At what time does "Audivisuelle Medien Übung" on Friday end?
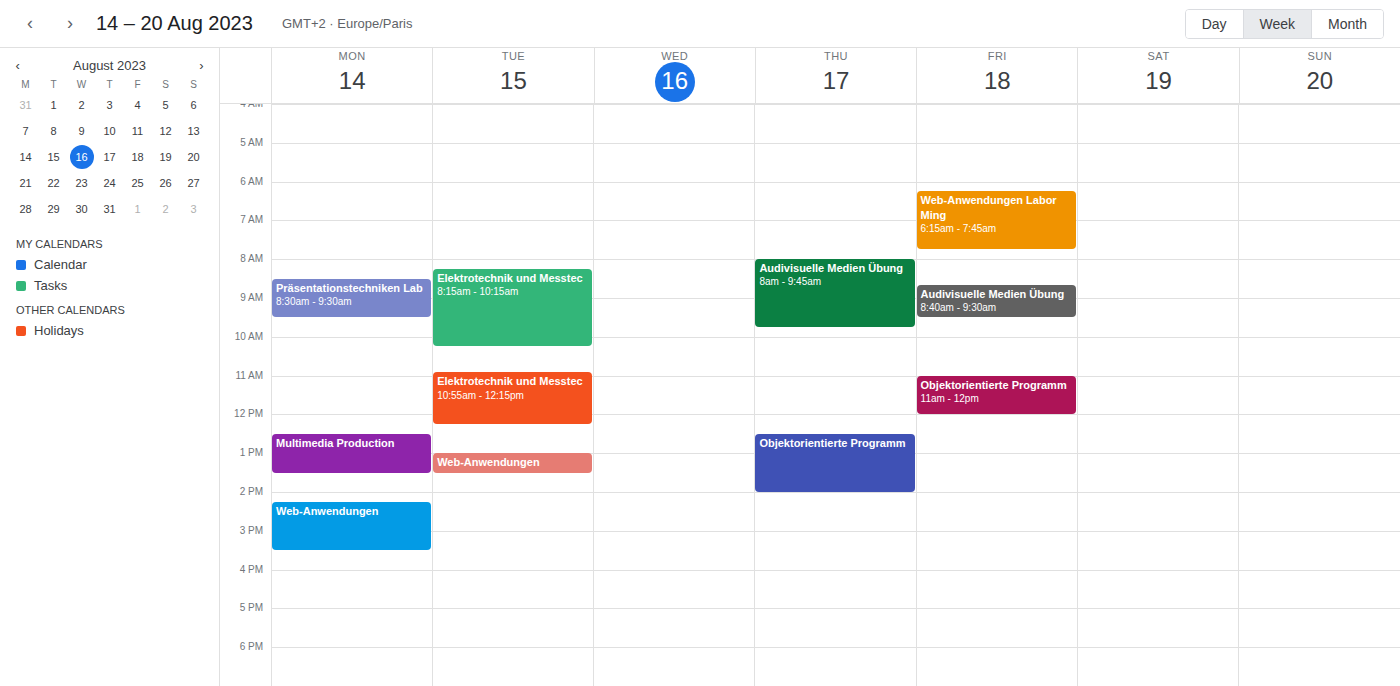
9:30 AM